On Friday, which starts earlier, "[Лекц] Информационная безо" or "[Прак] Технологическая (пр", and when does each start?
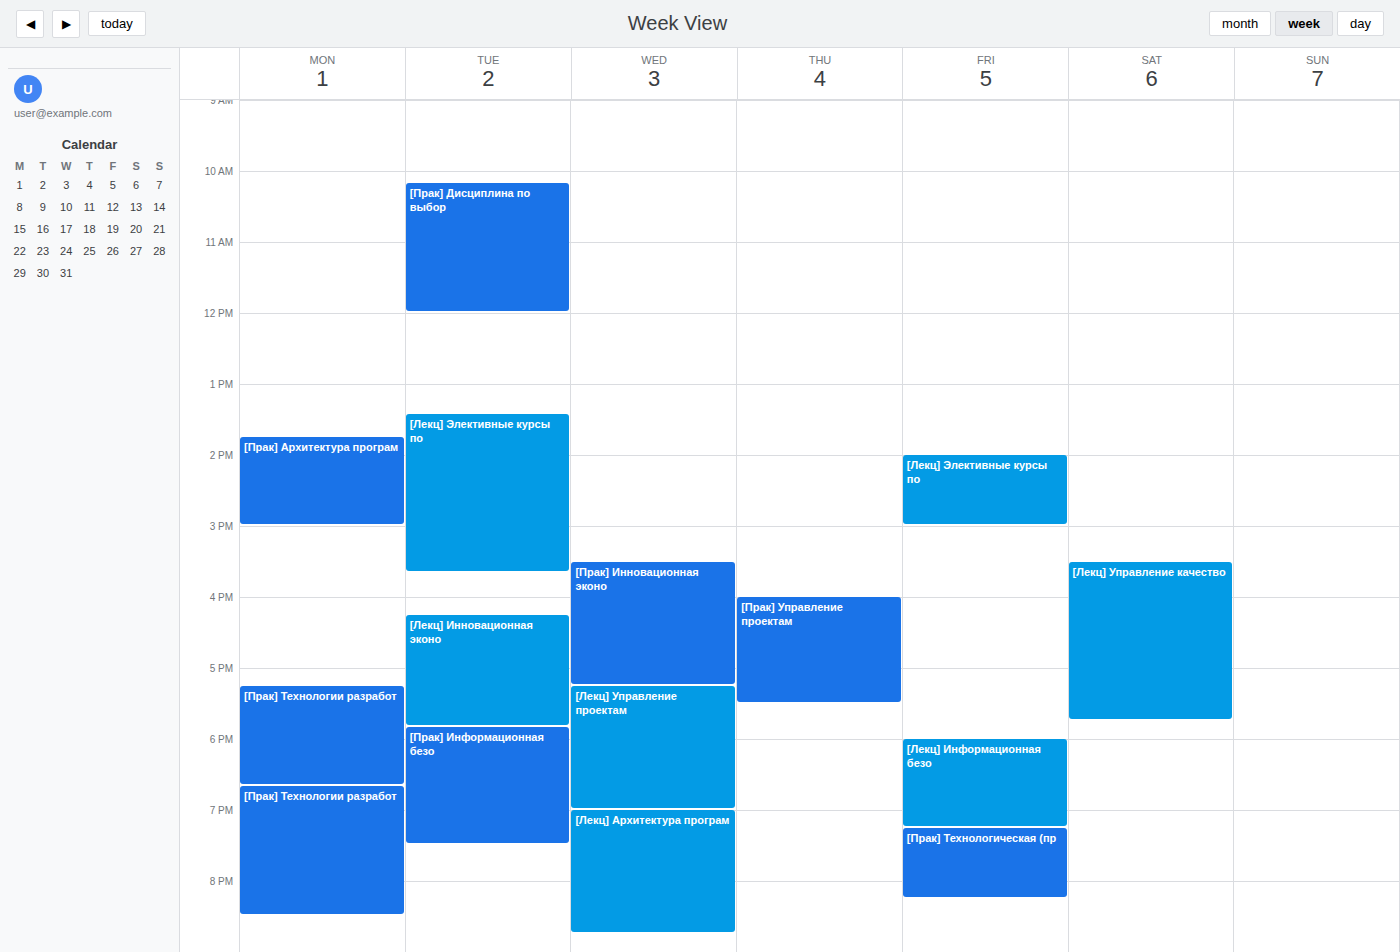
"[Лекц] Информационная безо" 18:00; "[Прак] Технологическая (пр" 19:15.